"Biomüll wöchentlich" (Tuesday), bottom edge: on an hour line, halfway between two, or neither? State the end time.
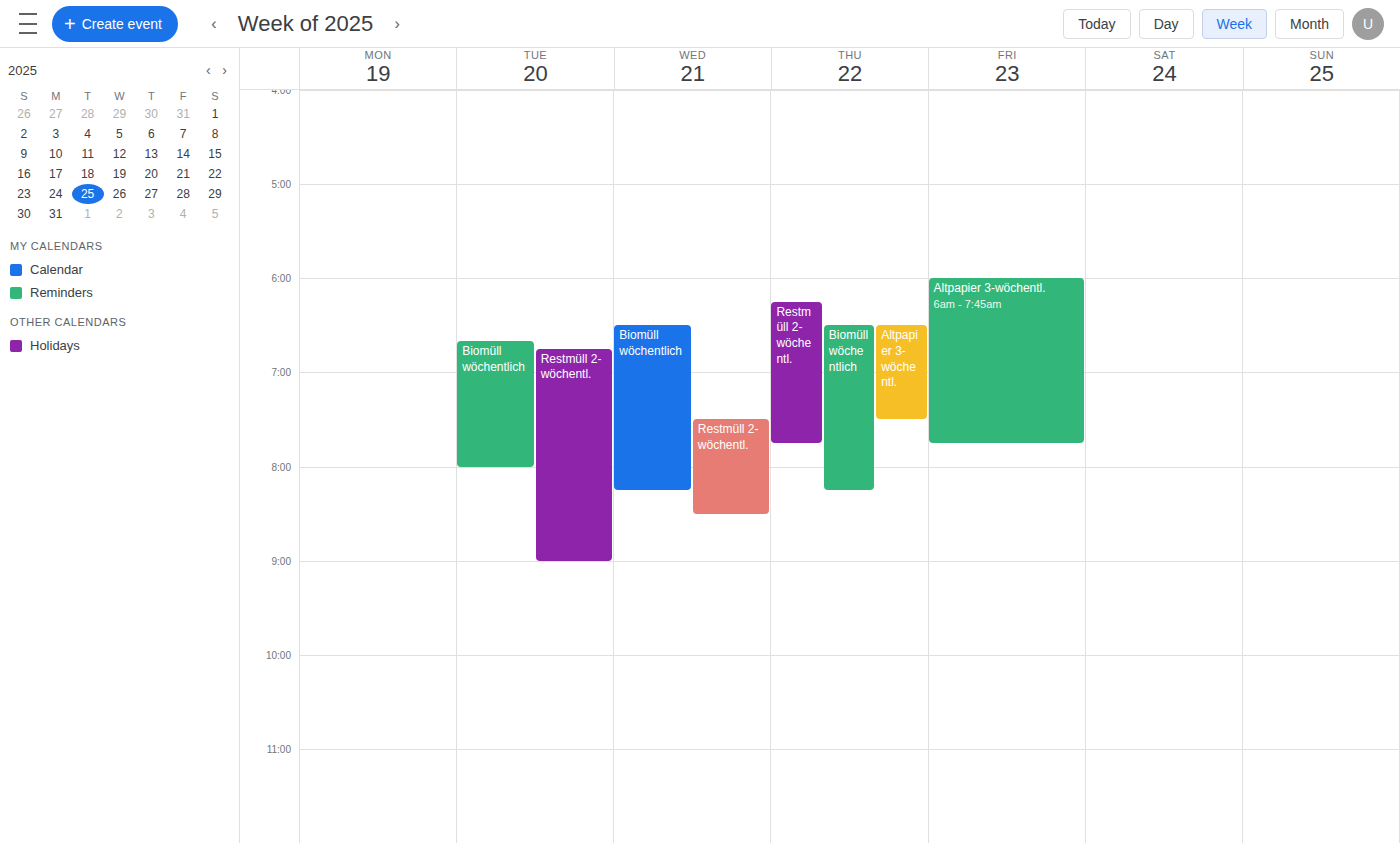
8:00 AM -- exactly on the 8 AM line.